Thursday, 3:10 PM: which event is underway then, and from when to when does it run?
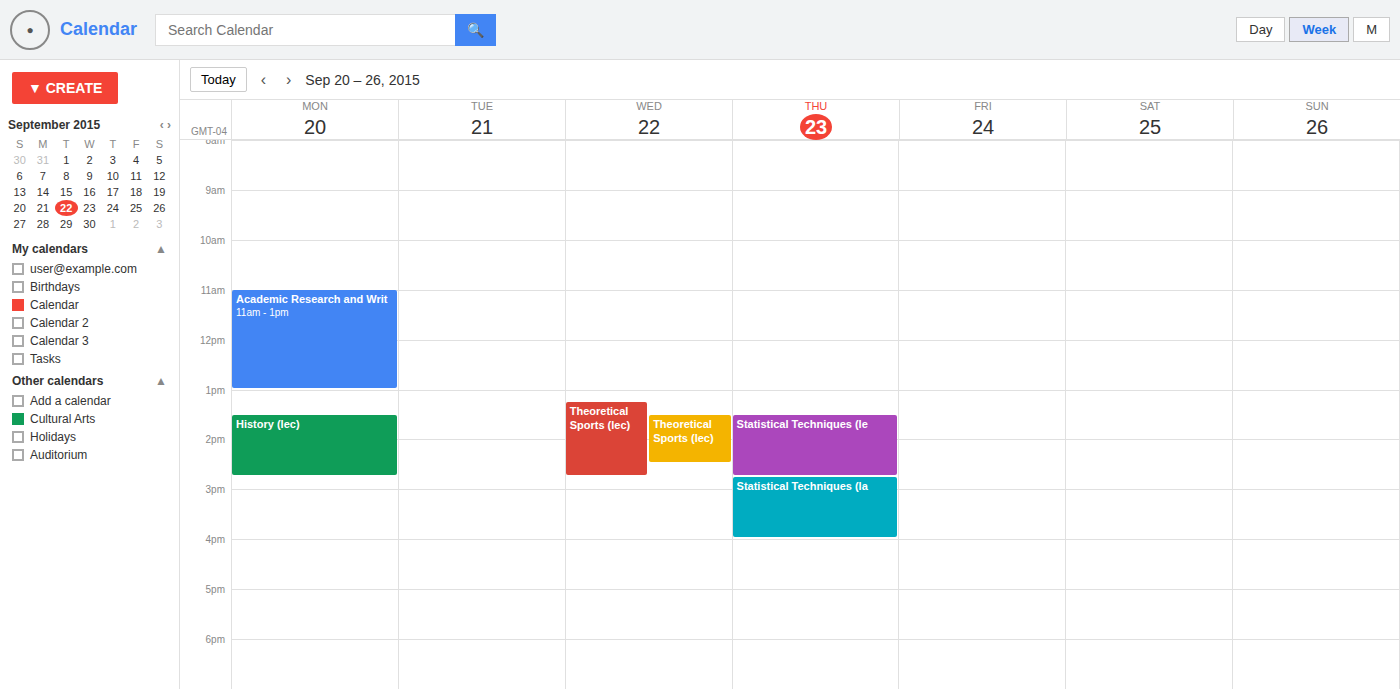
"Statistical Techniques (la", 2:45 PM to 4:00 PM